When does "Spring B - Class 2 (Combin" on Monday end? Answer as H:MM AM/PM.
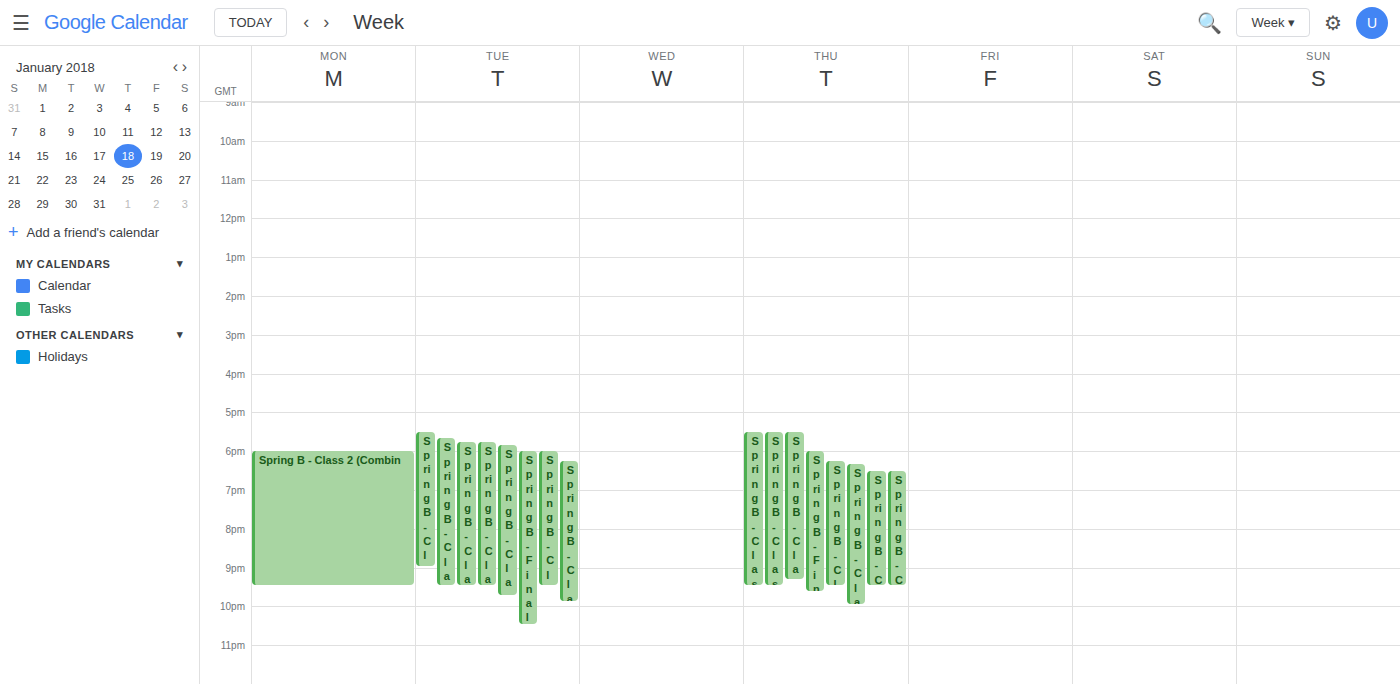
9:30 PM